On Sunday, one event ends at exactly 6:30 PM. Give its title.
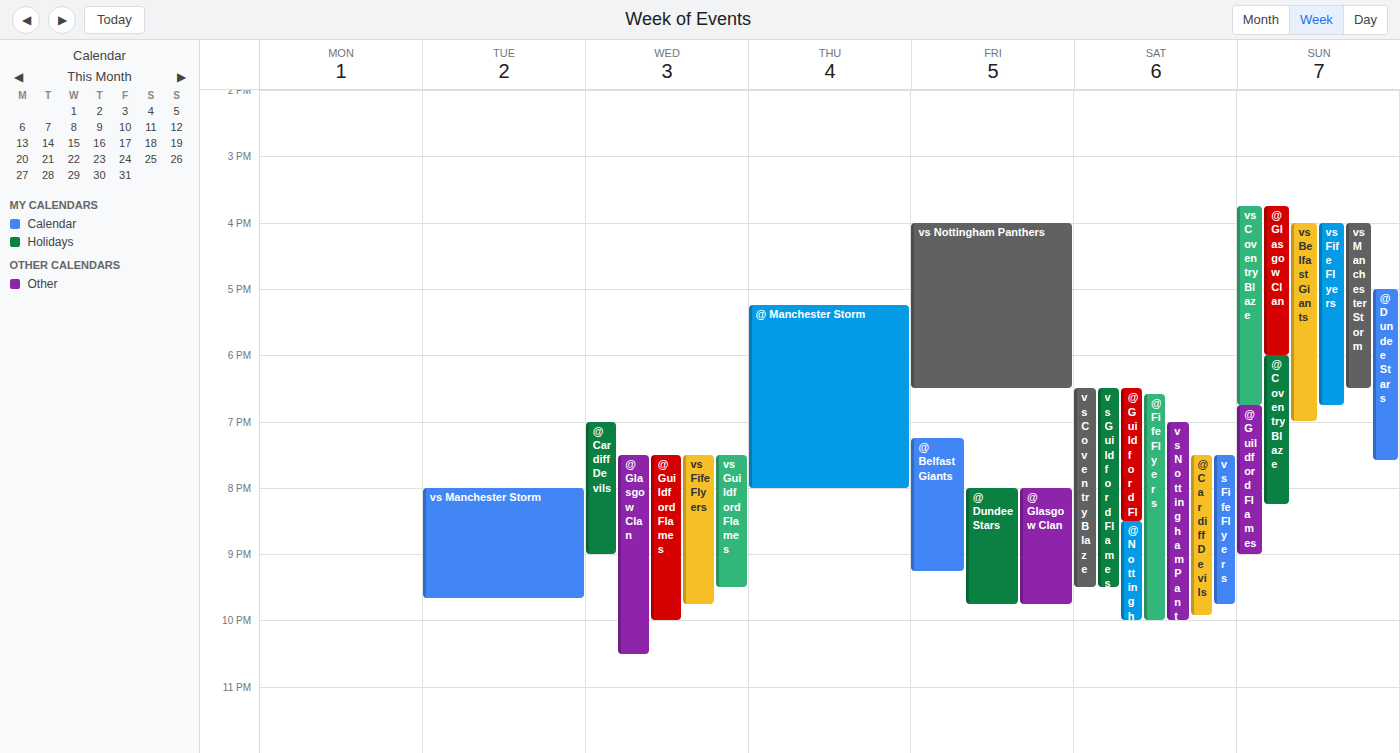
"vs Manchester Storm"